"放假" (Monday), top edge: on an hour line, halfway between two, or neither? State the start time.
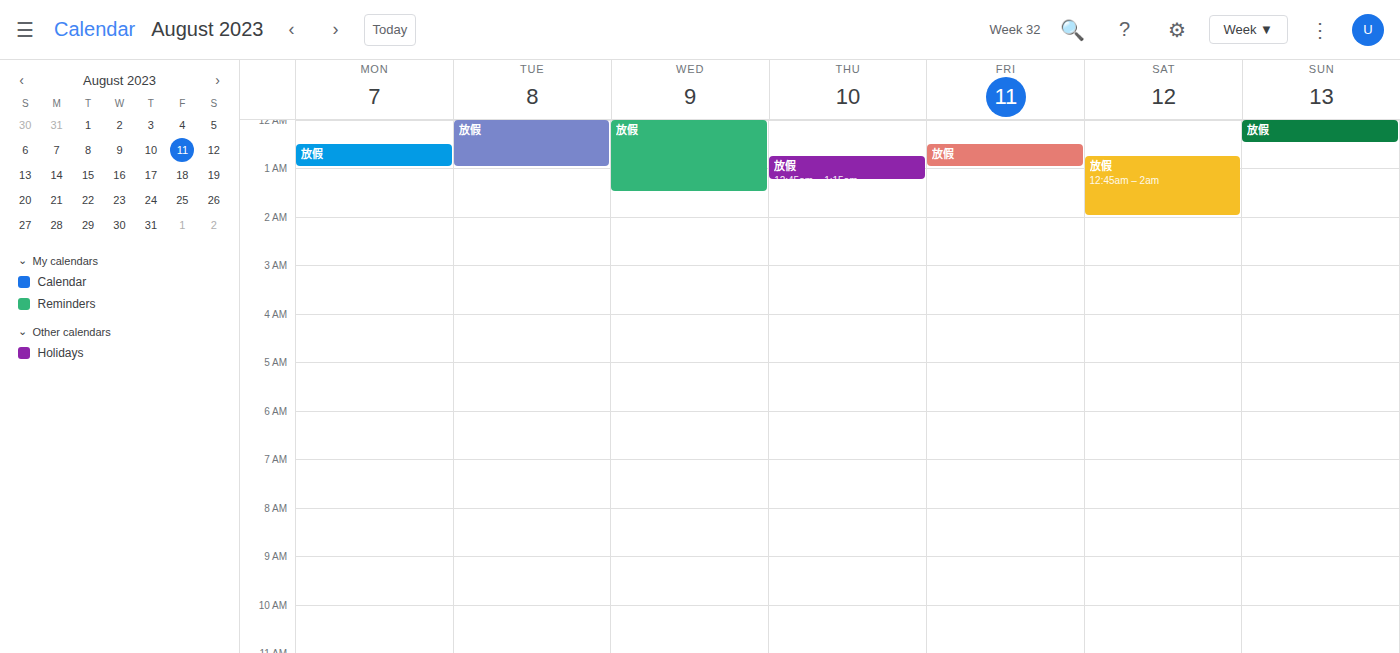
12:30 AM -- halfway between the 12 AM and 1 AM lines.